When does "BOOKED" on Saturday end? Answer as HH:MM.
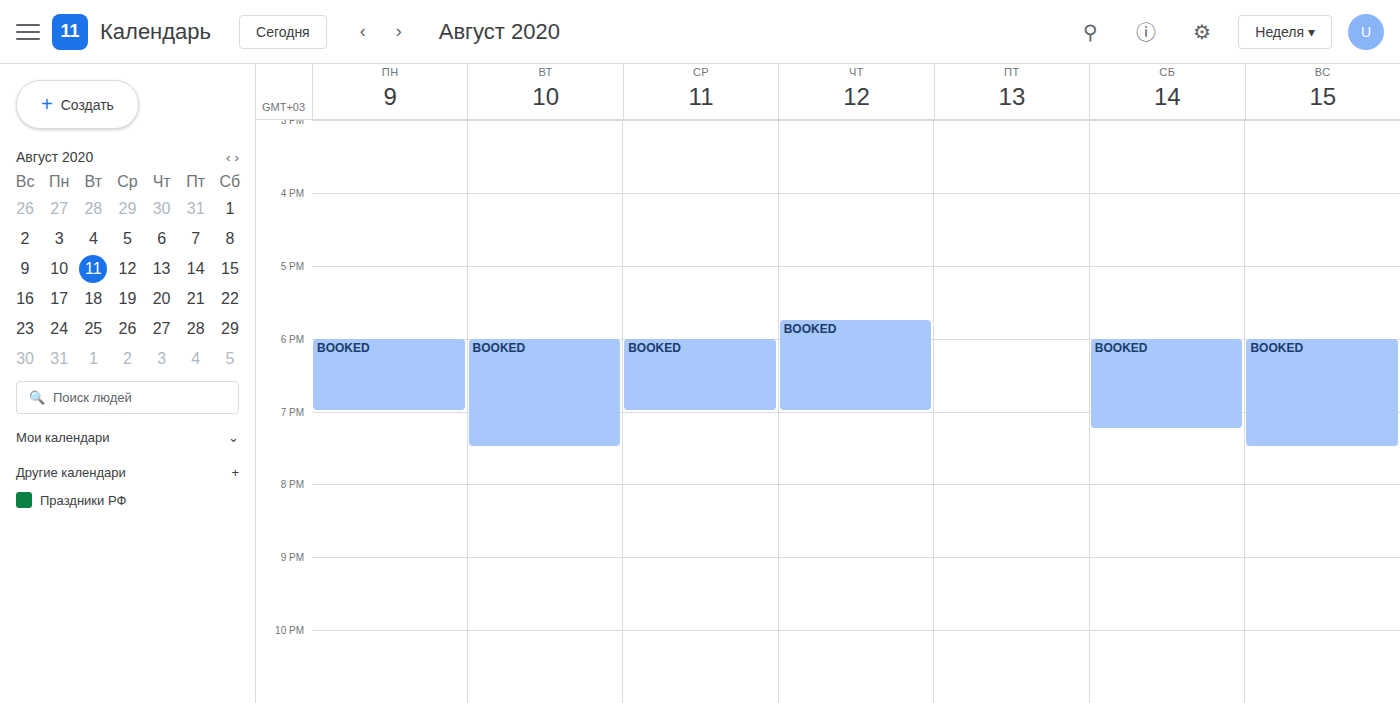
19:15